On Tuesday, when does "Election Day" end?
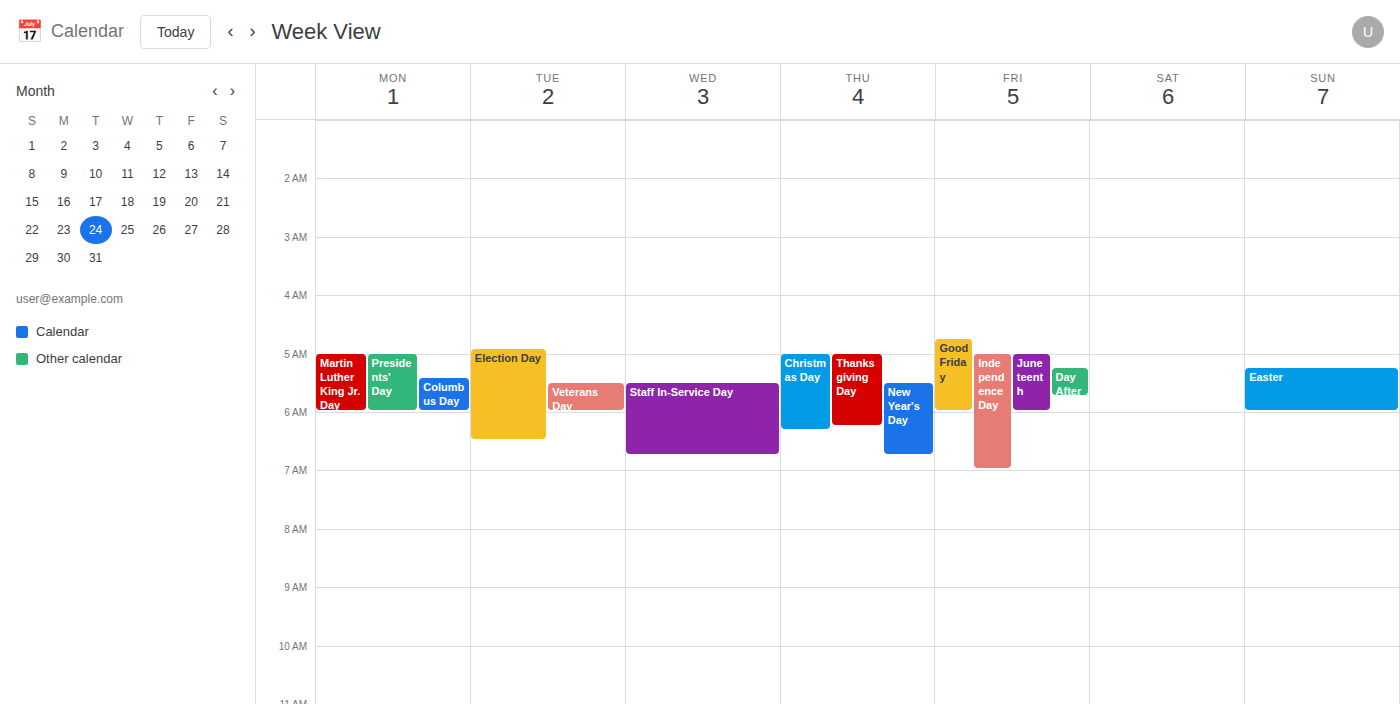
6:30 AM